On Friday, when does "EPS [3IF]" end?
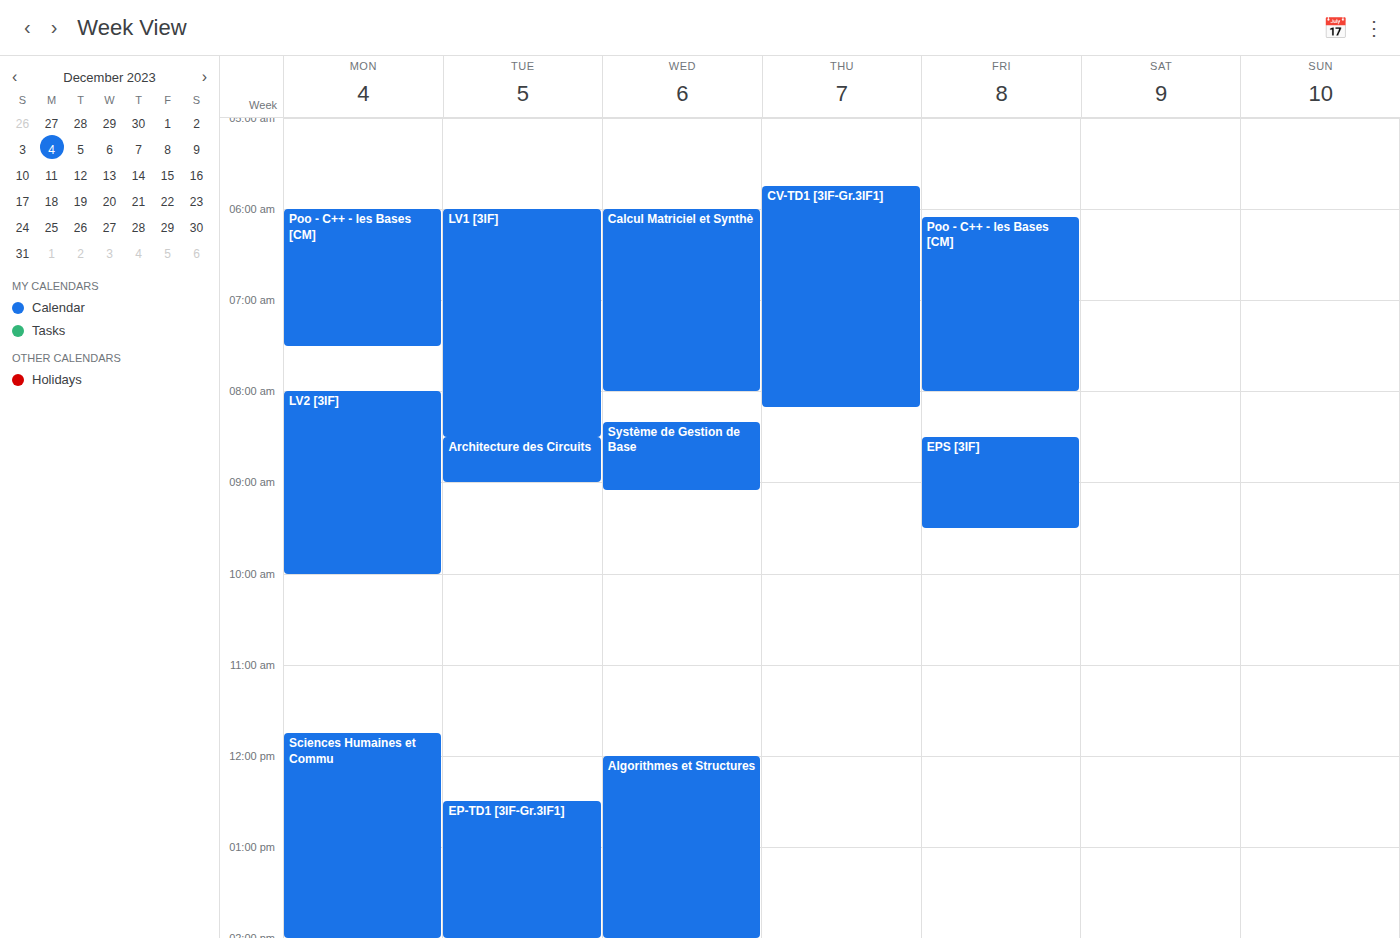
9:30 AM